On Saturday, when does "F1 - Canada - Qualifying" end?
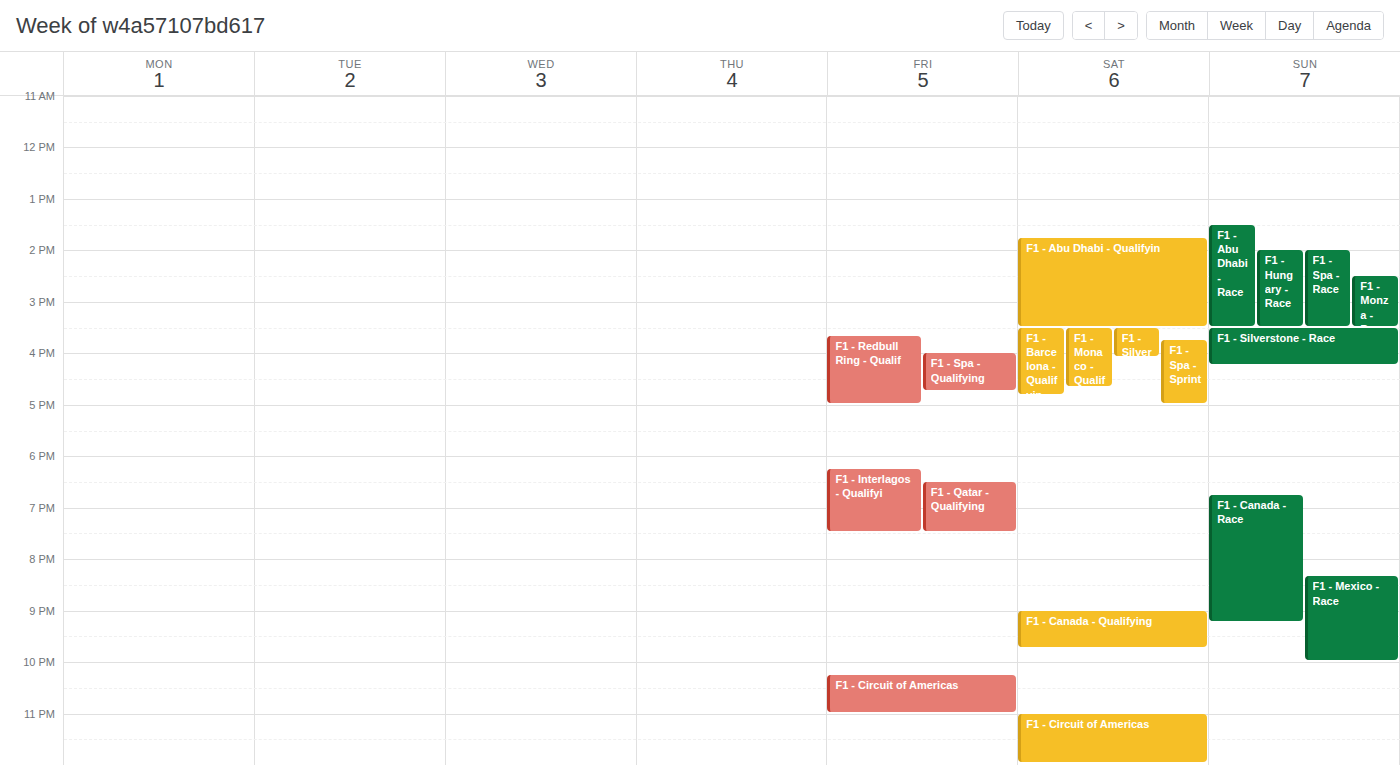
9:45 PM